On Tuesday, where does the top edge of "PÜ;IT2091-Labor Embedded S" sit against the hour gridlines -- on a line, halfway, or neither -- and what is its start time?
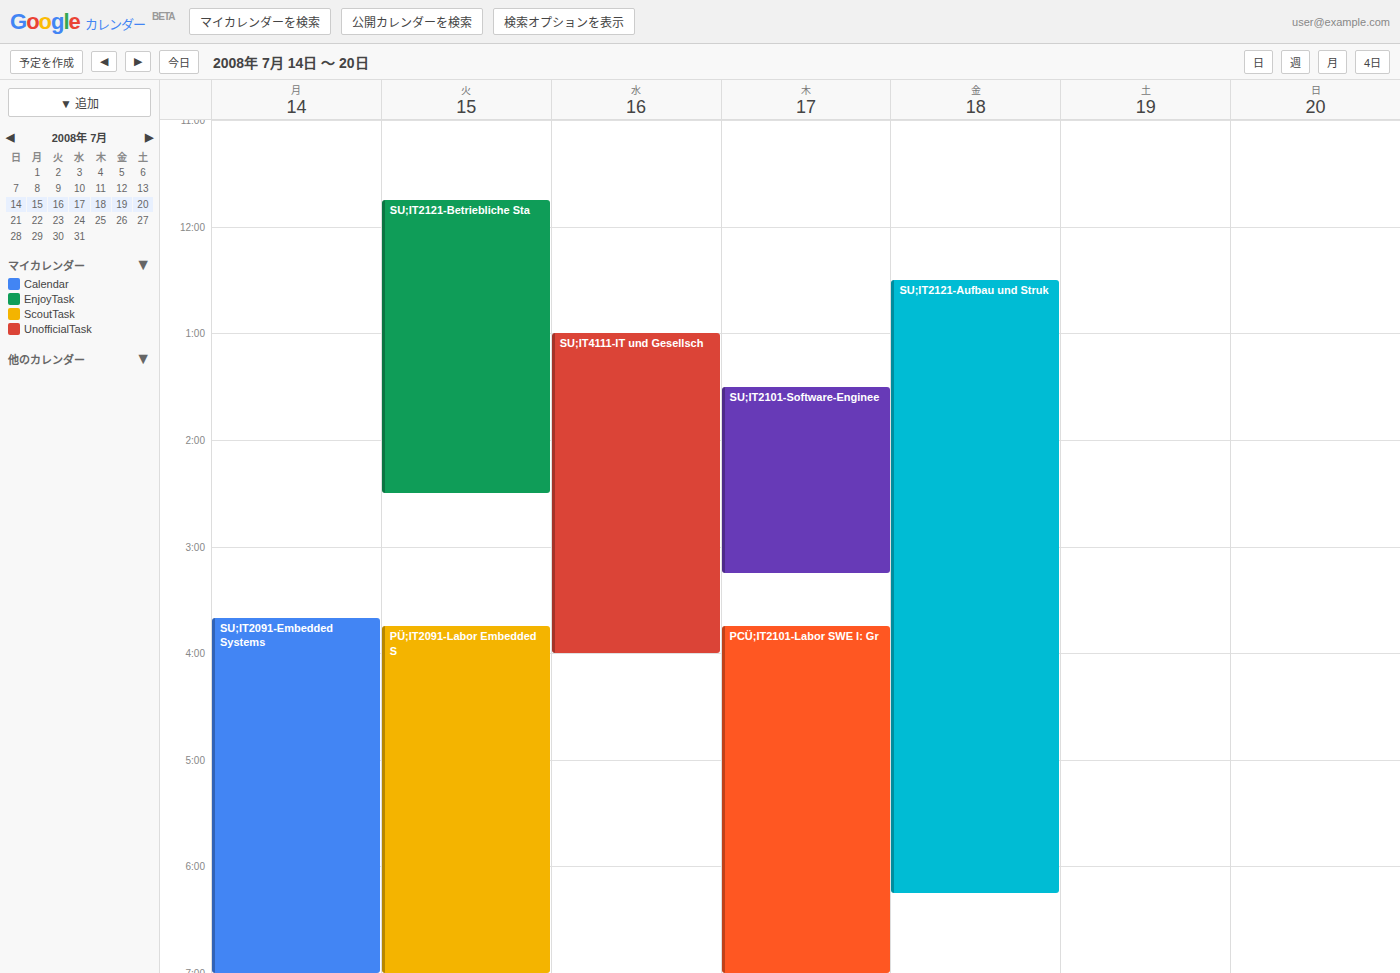
3:45 PM -- neither: three quarters of the way from the 3 PM line to the 4 PM line.